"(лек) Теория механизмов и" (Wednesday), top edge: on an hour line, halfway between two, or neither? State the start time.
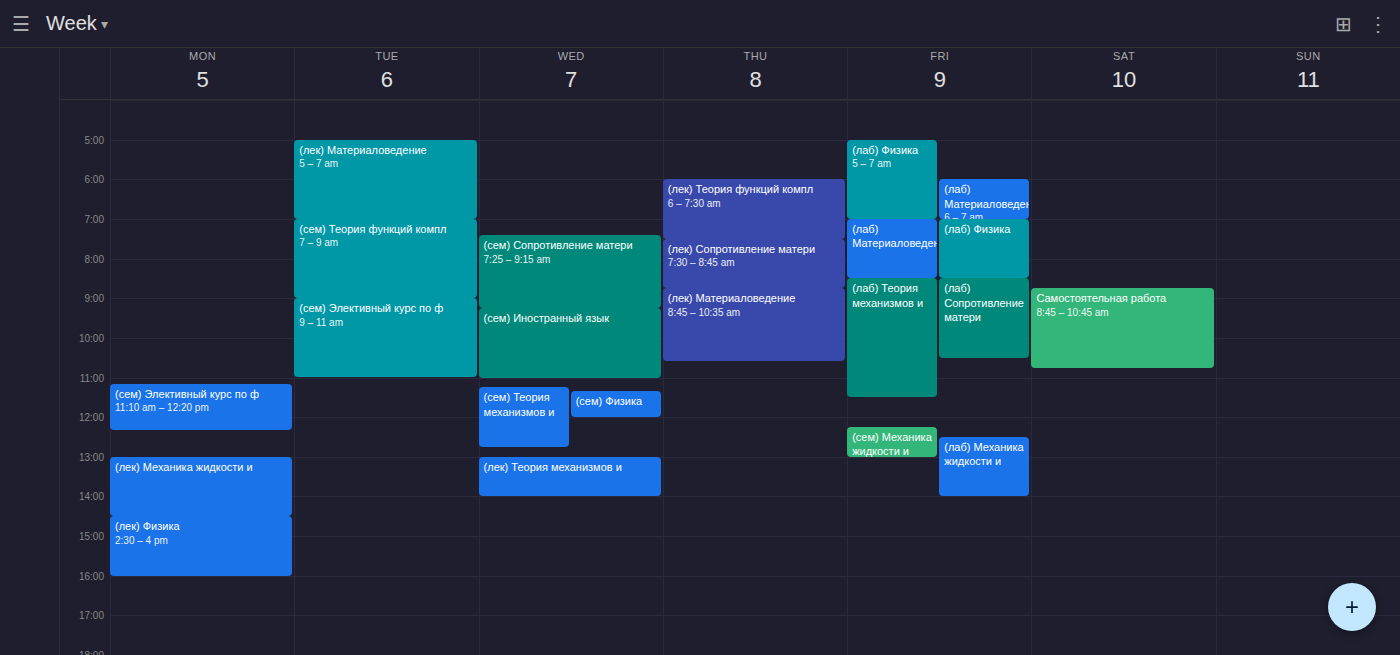
1:00 PM -- exactly on the 1 PM line.